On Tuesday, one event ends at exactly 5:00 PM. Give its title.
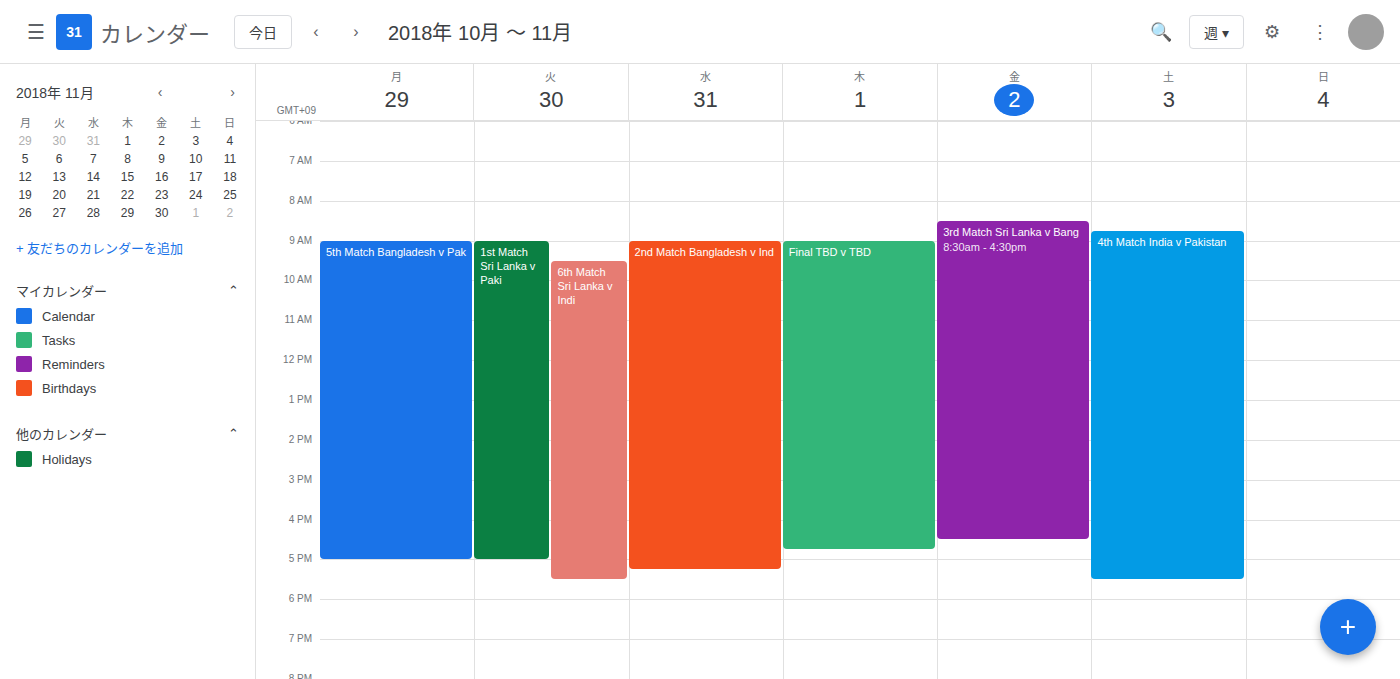
"1st Match Sri Lanka v Paki"